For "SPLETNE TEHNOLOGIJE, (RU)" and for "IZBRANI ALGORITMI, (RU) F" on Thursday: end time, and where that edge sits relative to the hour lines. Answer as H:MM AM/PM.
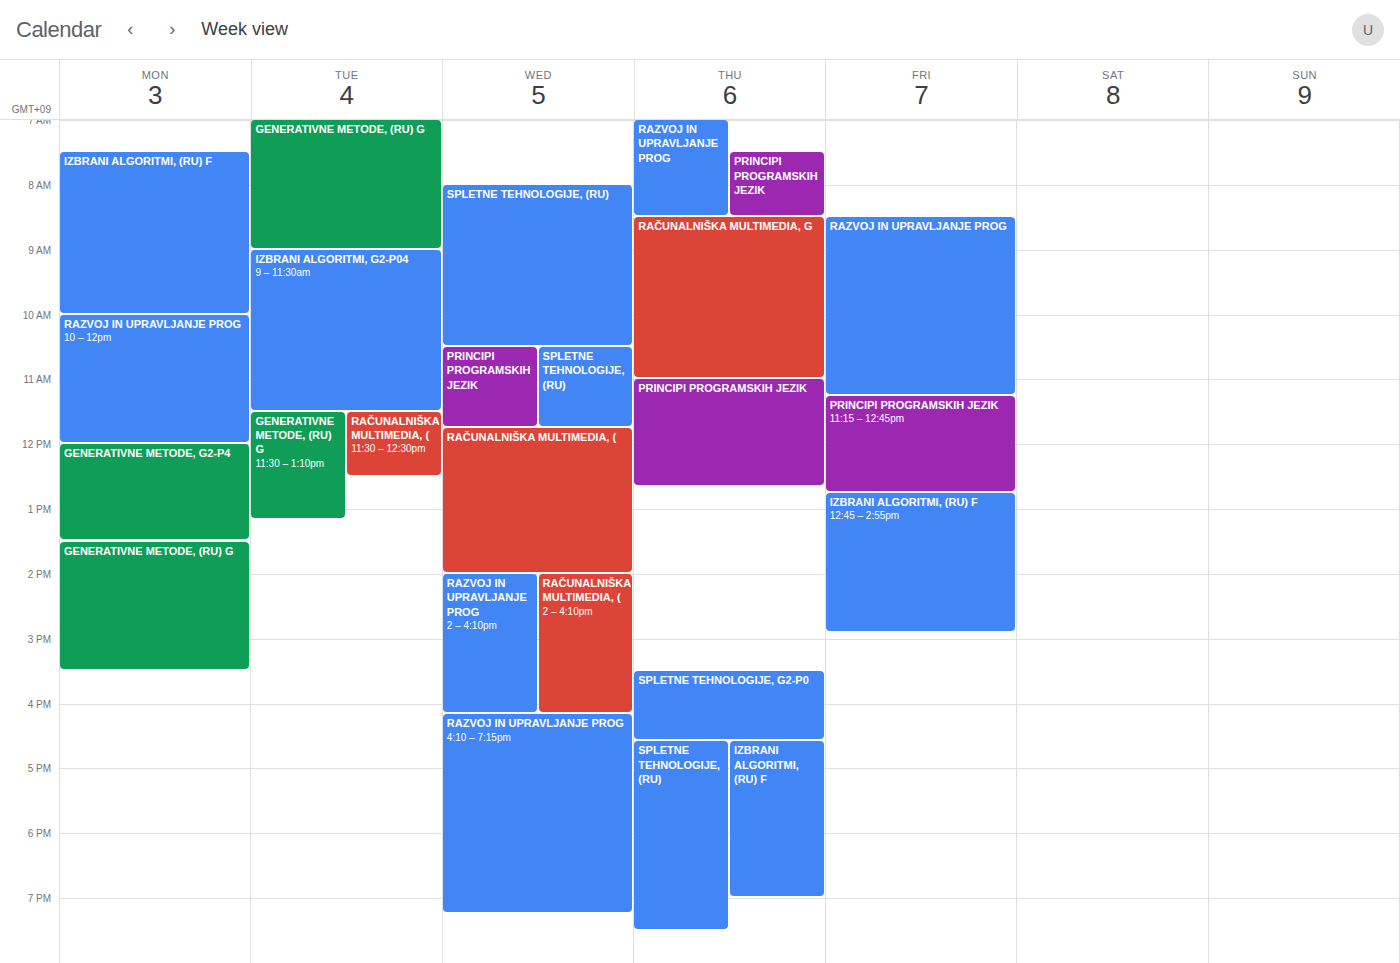
"SPLETNE TEHNOLOGIJE, (RU)": 7:30 PM, halfway between the 7 PM and 8 PM lines. "IZBRANI ALGORITMI, (RU) F": 7:00 PM, exactly on the 7 PM line.